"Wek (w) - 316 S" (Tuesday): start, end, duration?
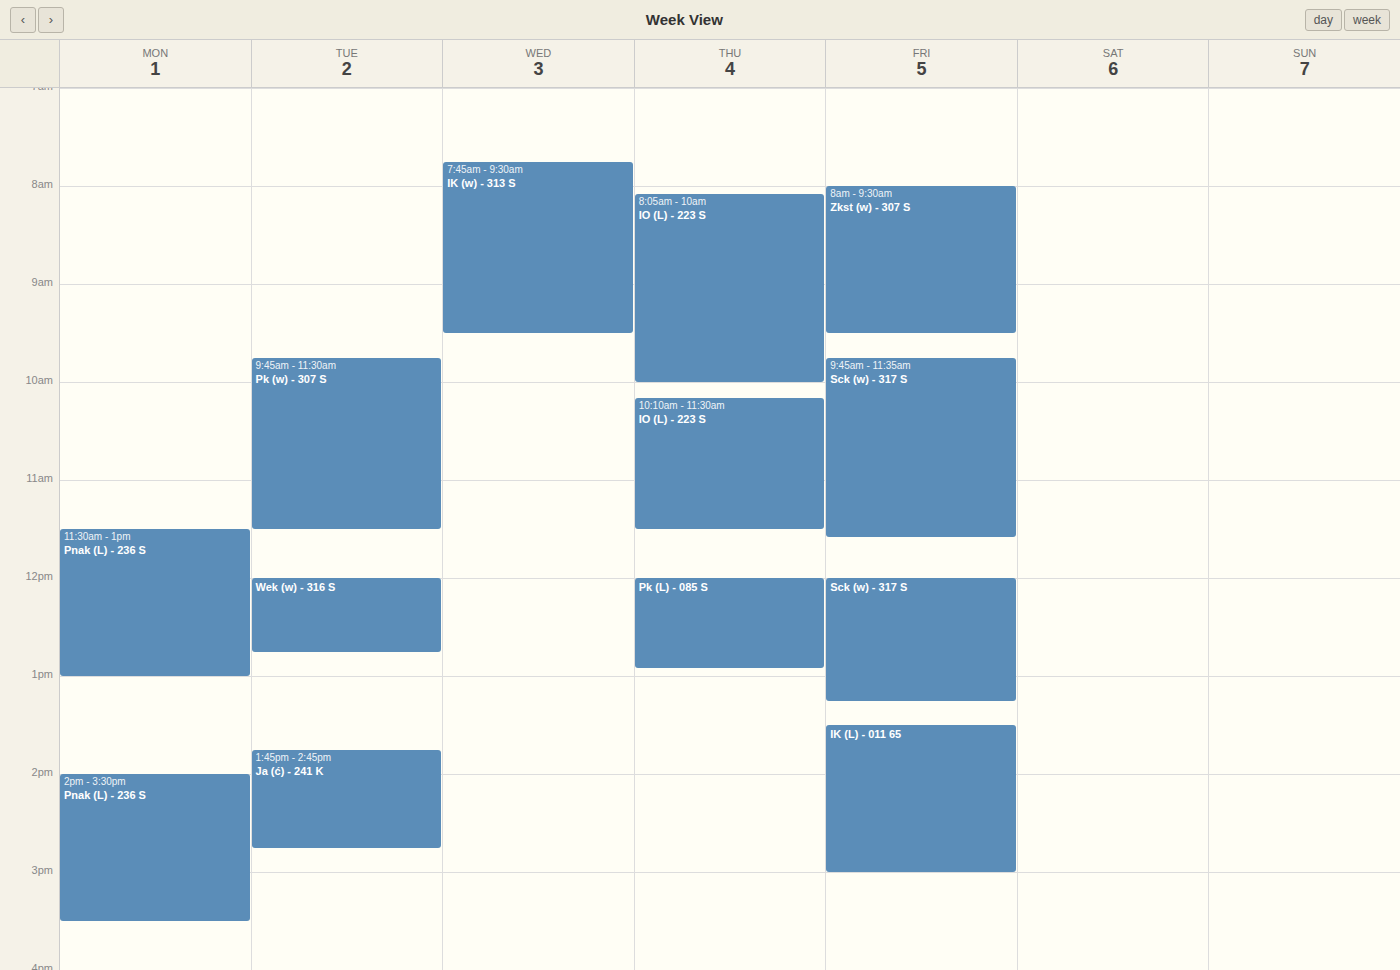
12:00 to 12:45, 45 minutes